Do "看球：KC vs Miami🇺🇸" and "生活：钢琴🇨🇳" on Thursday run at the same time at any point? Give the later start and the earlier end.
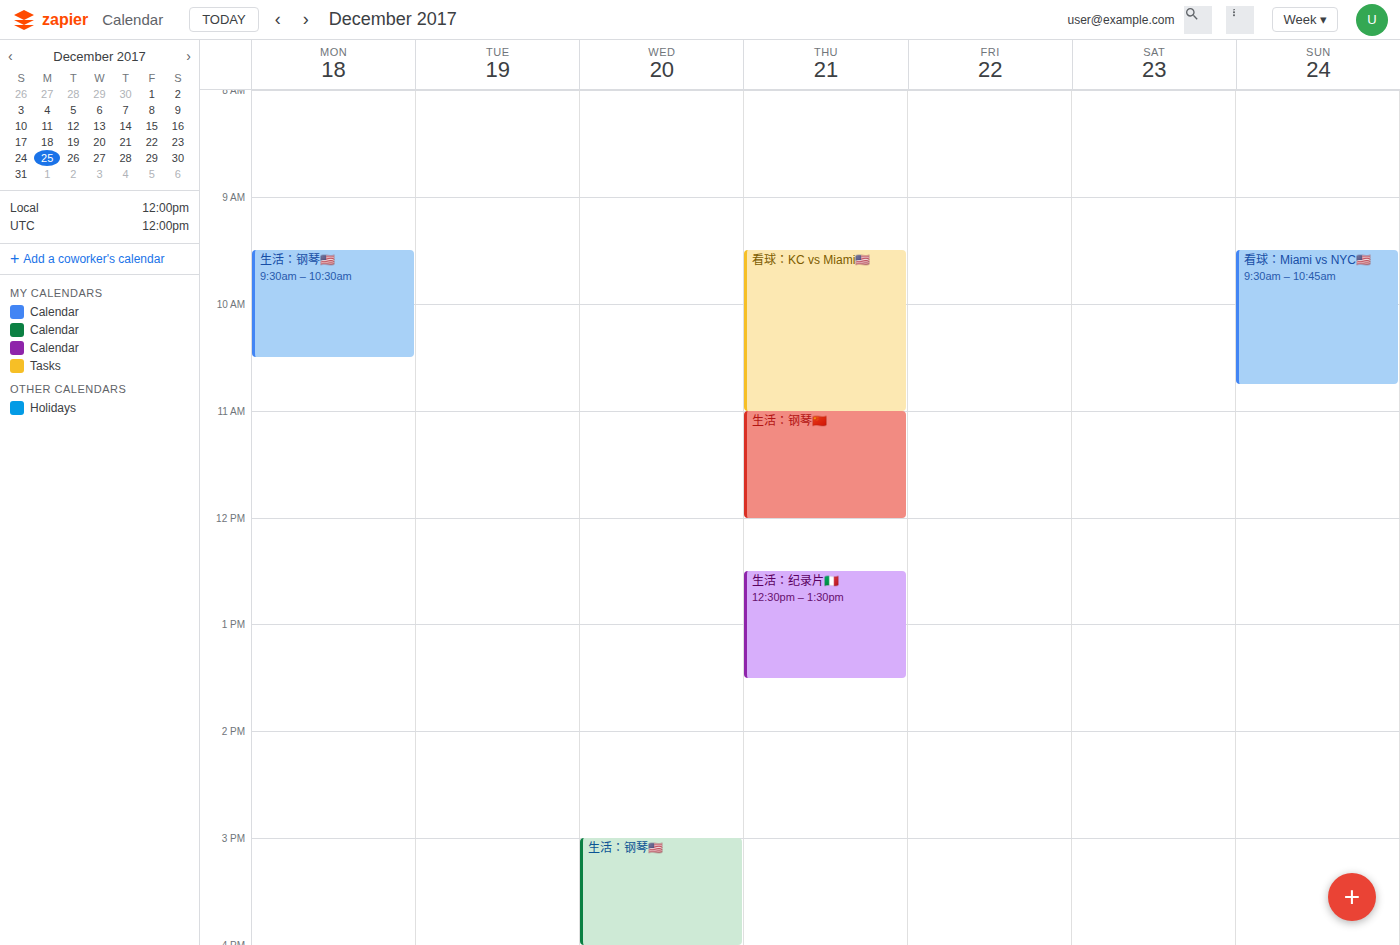
"看球：KC vs Miami🇺🇸" ends at 11:00 AM, exactly when "生活：钢琴🇨🇳" starts -- they touch but do not overlap.